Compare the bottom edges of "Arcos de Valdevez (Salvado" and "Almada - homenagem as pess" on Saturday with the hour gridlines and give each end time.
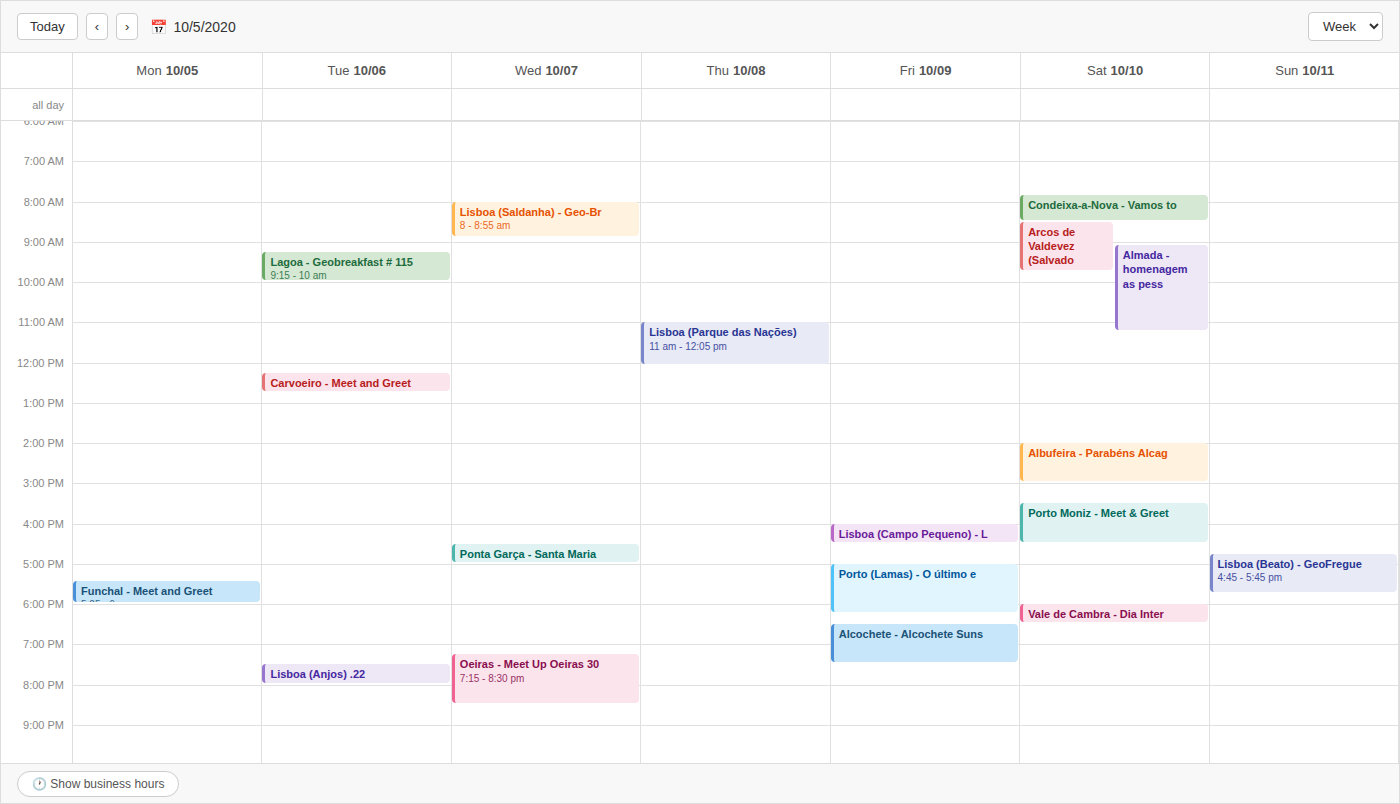
"Arcos de Valdevez (Salvado": 9:45 AM, neither: three quarters of the way from the 9 AM line to the 10 AM line. "Almada - homenagem as pess": 11:15 AM, neither: a quarter of the way from the 11 AM line to the 12 PM line.